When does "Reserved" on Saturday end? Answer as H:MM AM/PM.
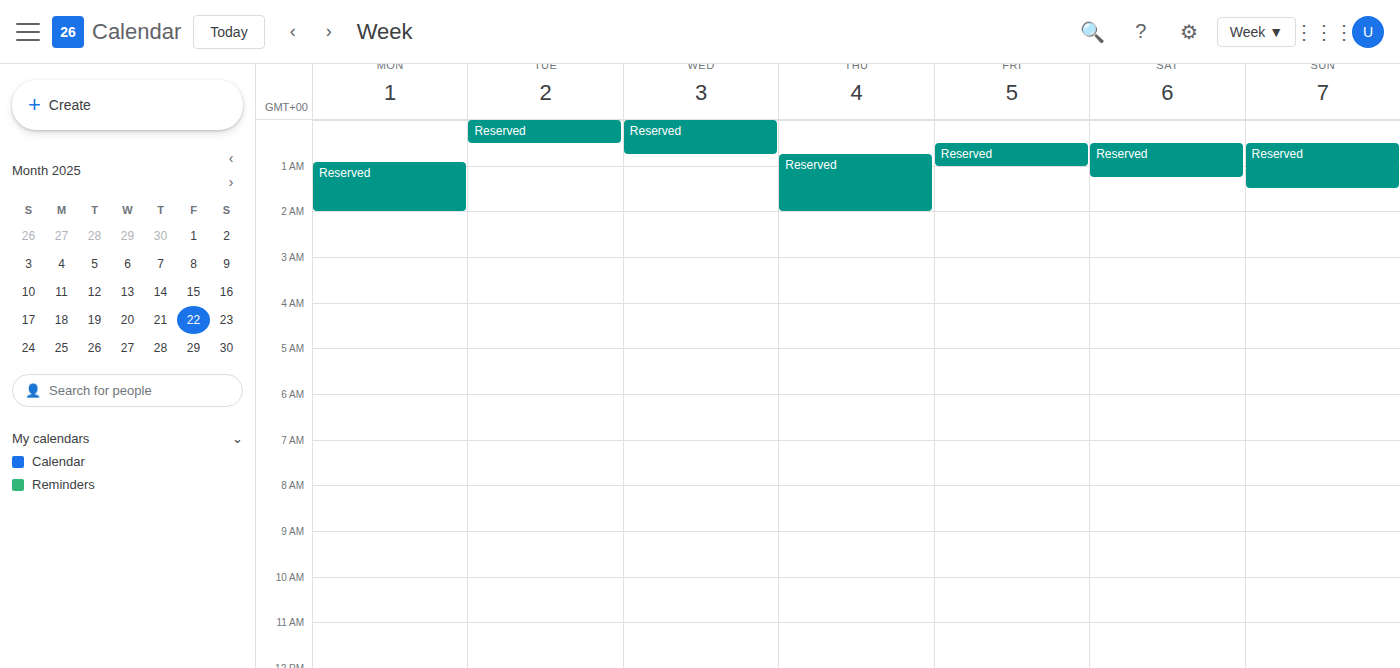
1:15 AM